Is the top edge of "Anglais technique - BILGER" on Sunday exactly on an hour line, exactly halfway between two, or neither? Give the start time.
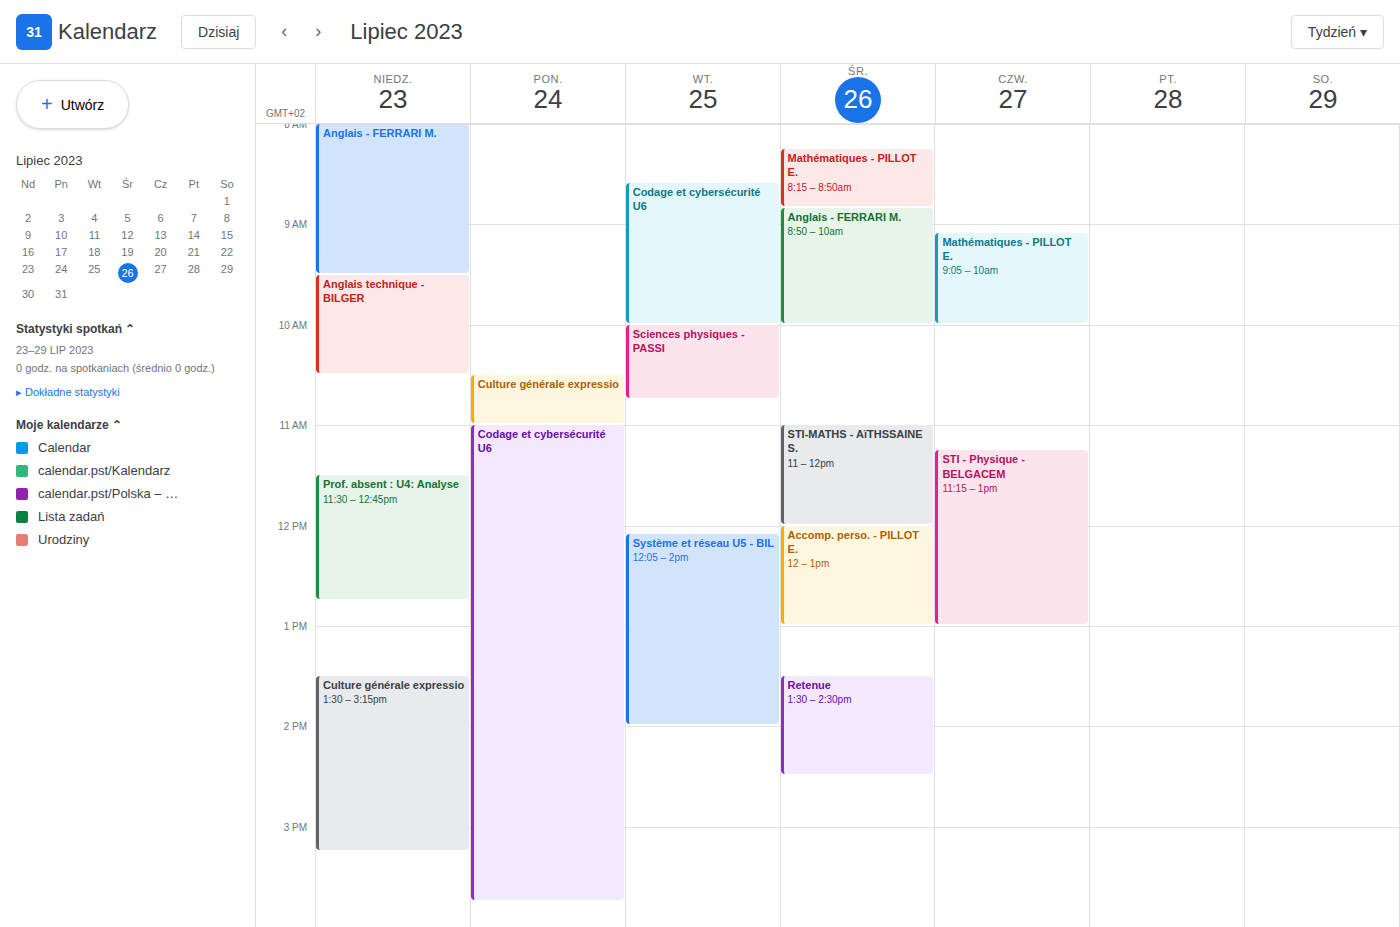
9:30 AM -- halfway between the 9 AM and 10 AM lines.